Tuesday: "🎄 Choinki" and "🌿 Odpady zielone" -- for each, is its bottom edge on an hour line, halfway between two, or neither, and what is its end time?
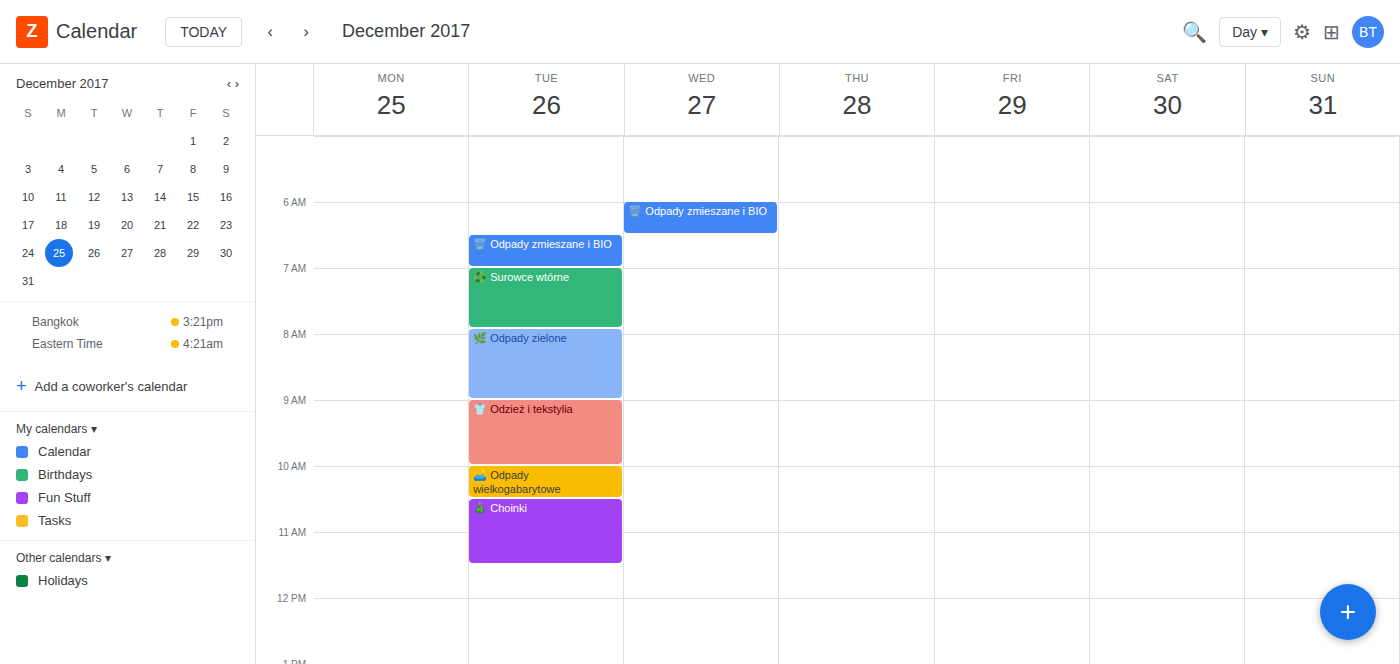
"🎄 Choinki": 11:30 AM, halfway between the 11 AM and 12 PM lines. "🌿 Odpady zielone": 9:00 AM, exactly on the 9 AM line.